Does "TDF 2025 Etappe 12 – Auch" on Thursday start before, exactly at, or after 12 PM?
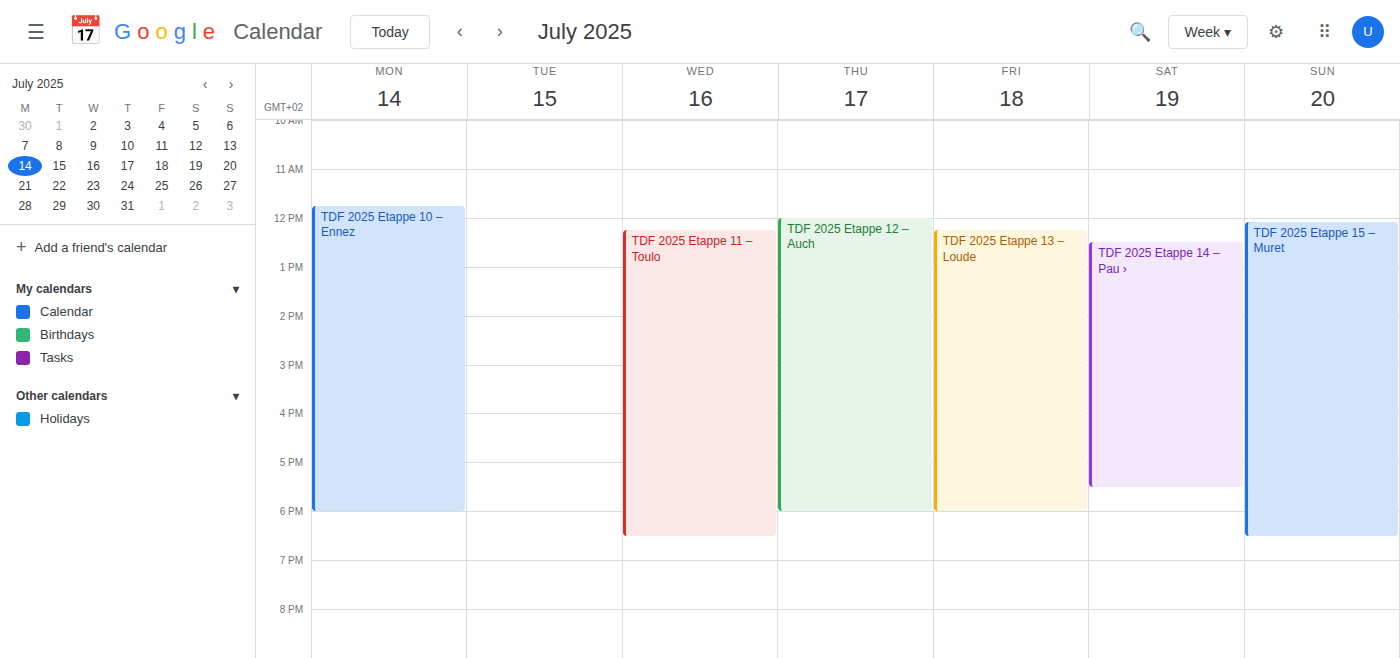
12:00 PM -- exactly at 12 PM, on the 12 PM line.